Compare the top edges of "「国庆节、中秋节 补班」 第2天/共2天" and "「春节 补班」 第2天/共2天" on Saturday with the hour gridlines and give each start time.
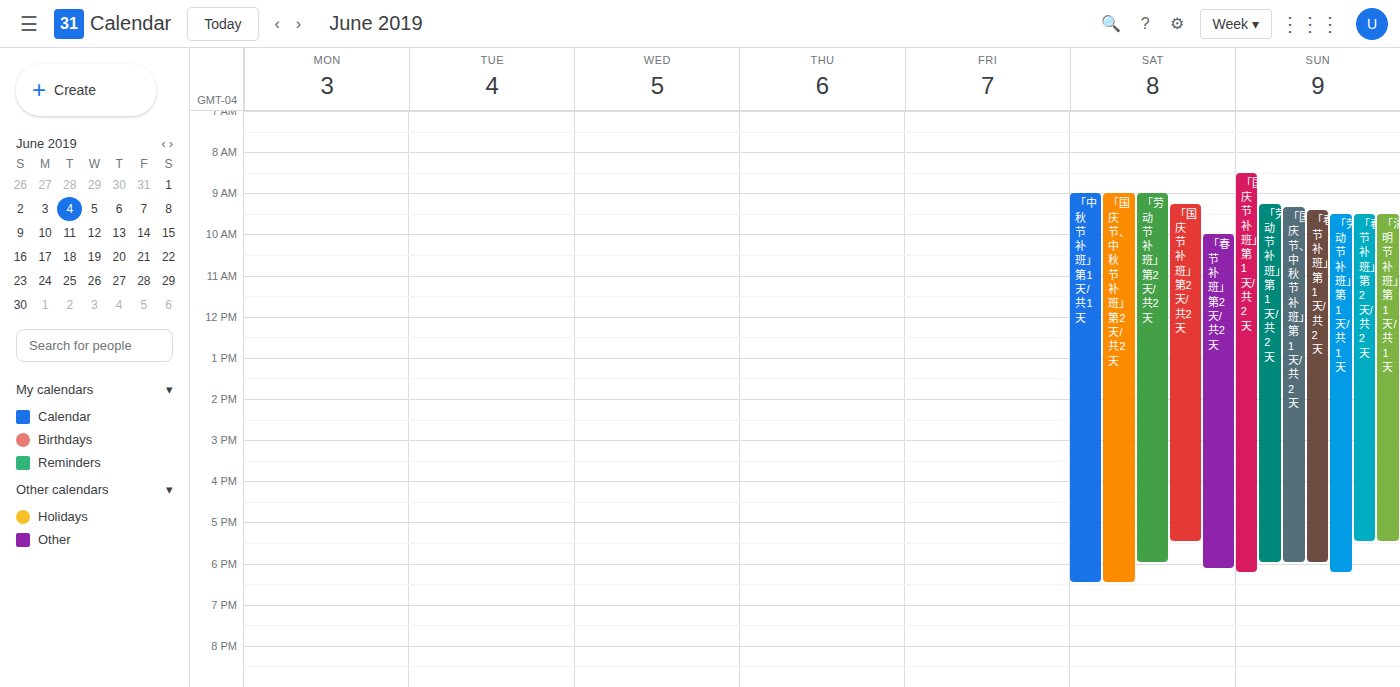
"「国庆节、中秋节 补班」 第2天/共2天": 9:00 AM, exactly on the 9 AM line. "「春节 补班」 第2天/共2天": 10:00 AM, exactly on the 10 AM line.